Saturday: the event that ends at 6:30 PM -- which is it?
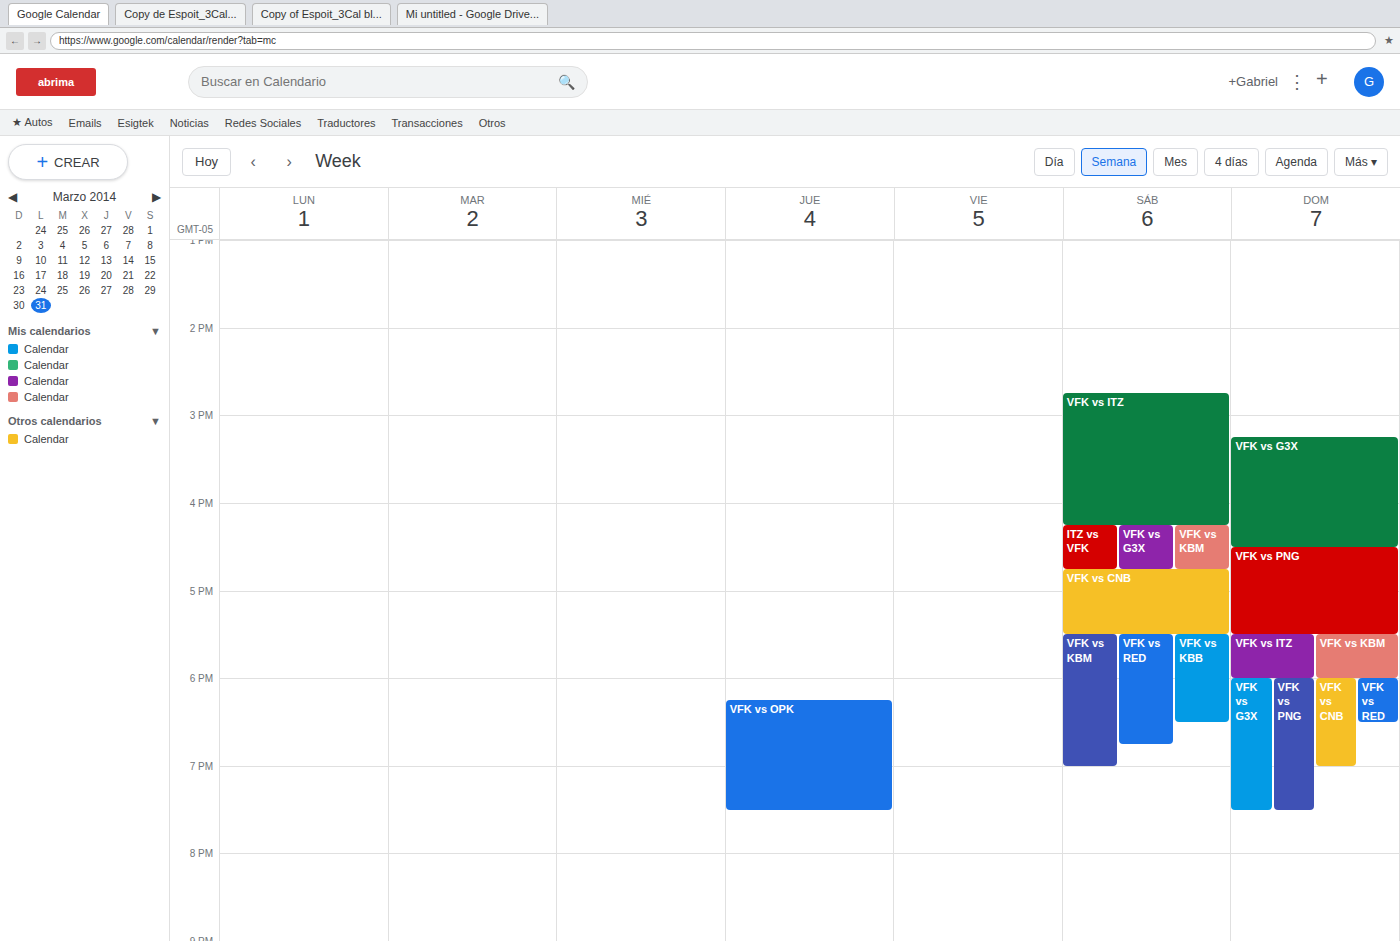
"VFK vs KBB"